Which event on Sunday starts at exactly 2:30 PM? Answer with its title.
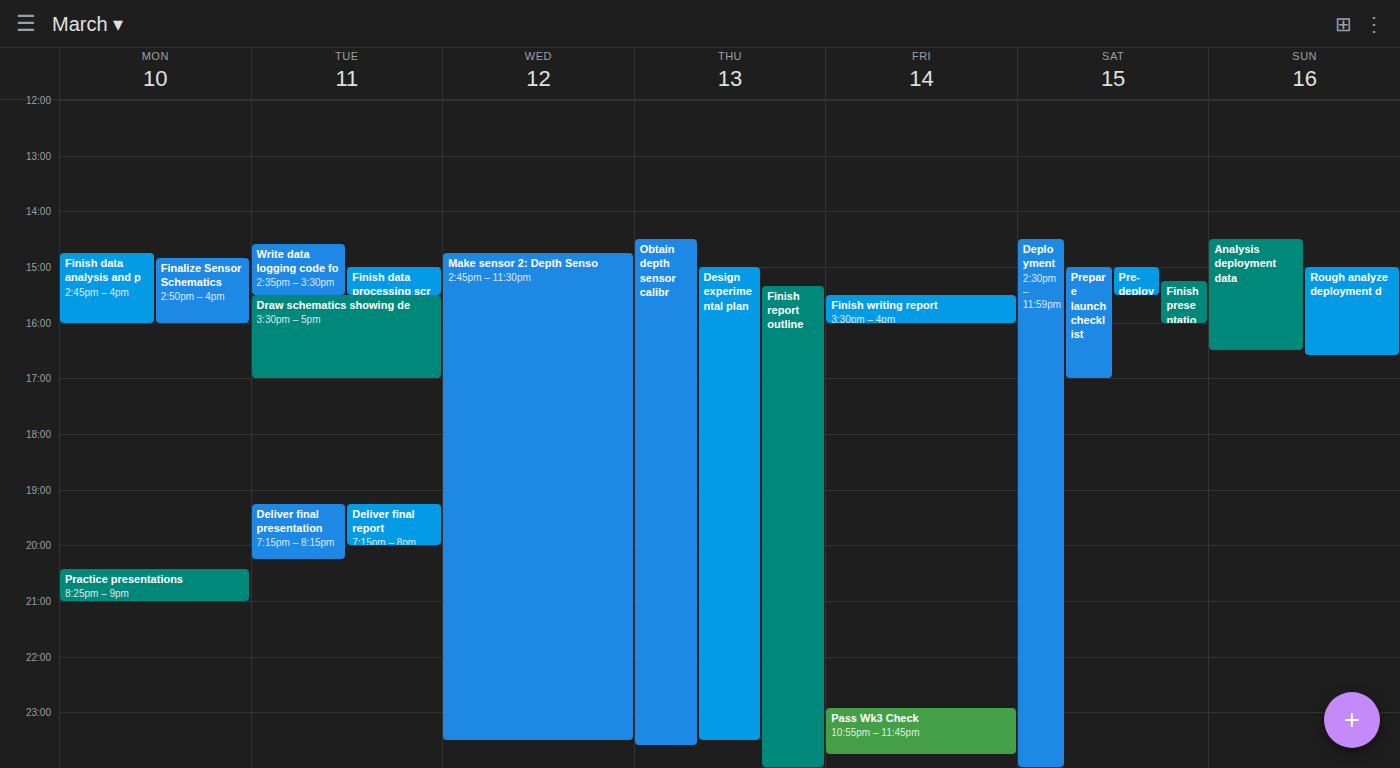
"Analysis deployment data"